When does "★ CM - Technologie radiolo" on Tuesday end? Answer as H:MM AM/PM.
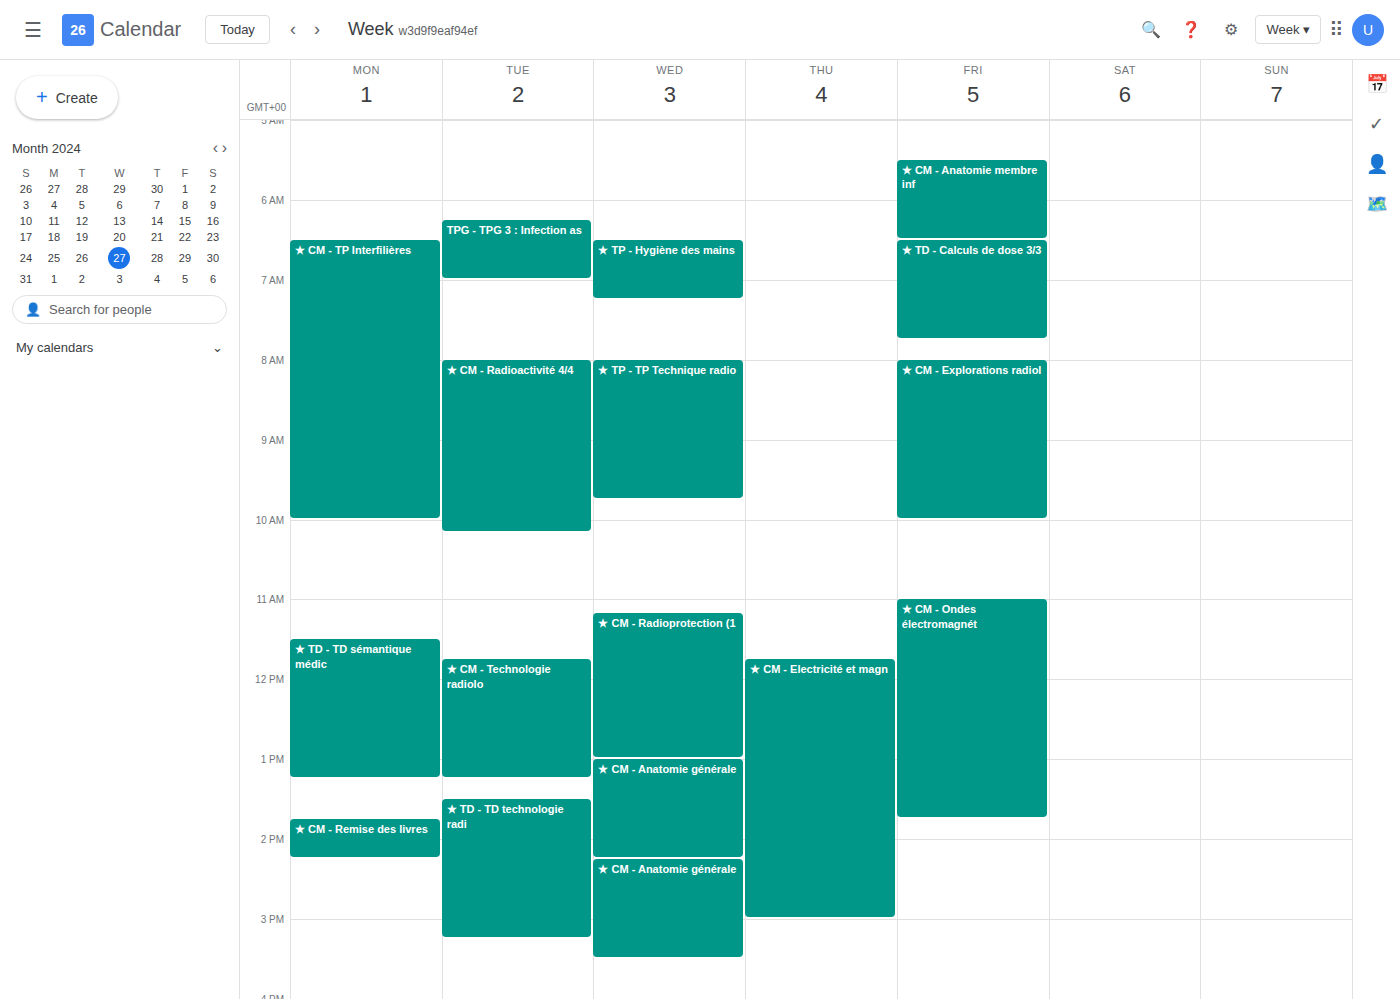
1:15 PM